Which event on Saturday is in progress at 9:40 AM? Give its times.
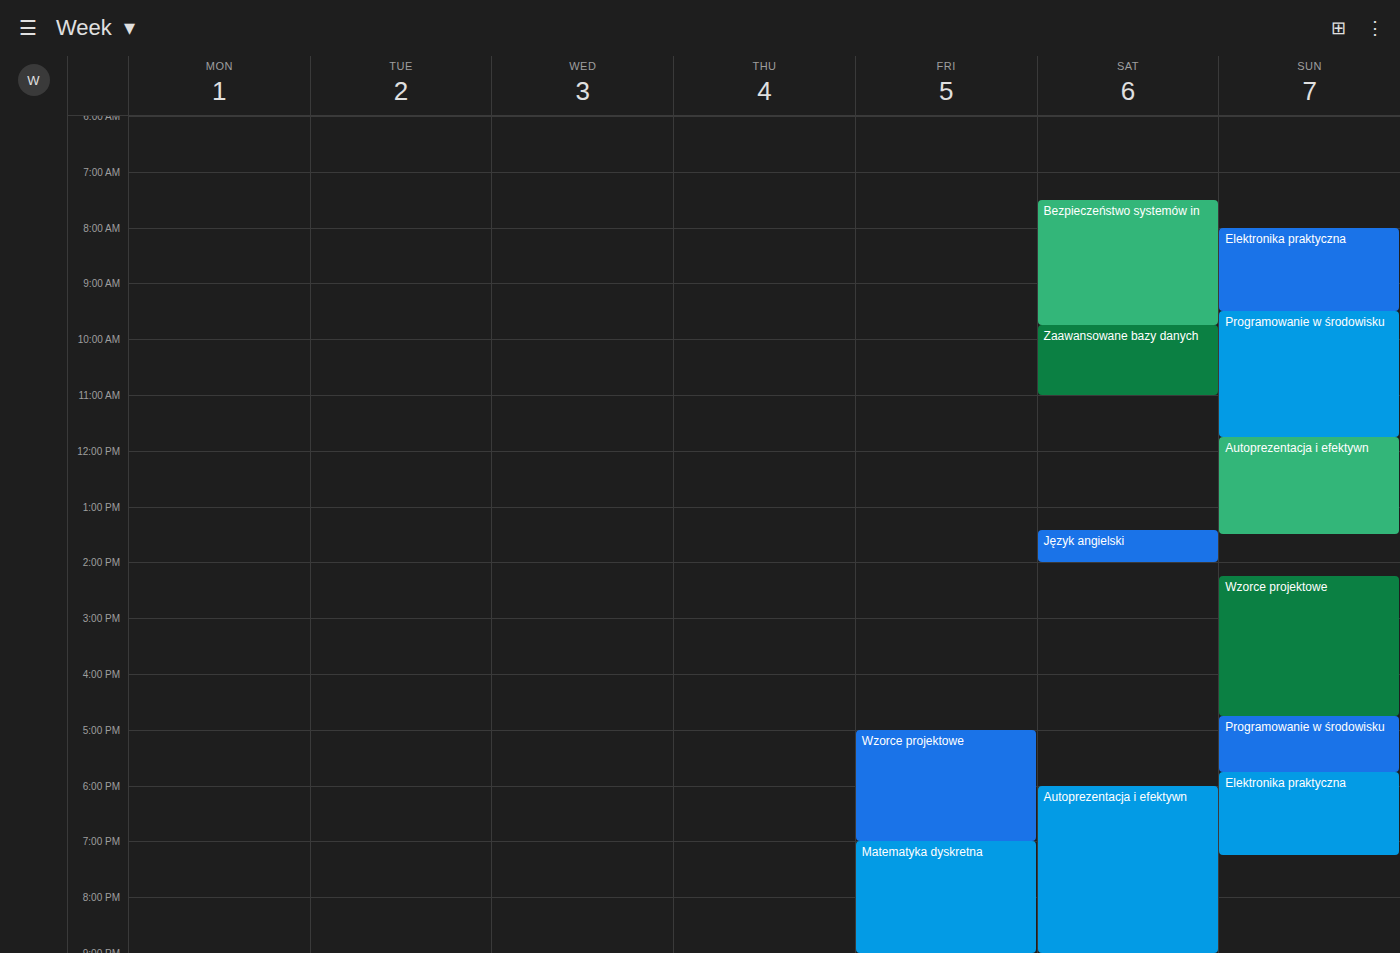
"Bezpieczeństwo systemów in", 7:30 AM to 9:45 AM